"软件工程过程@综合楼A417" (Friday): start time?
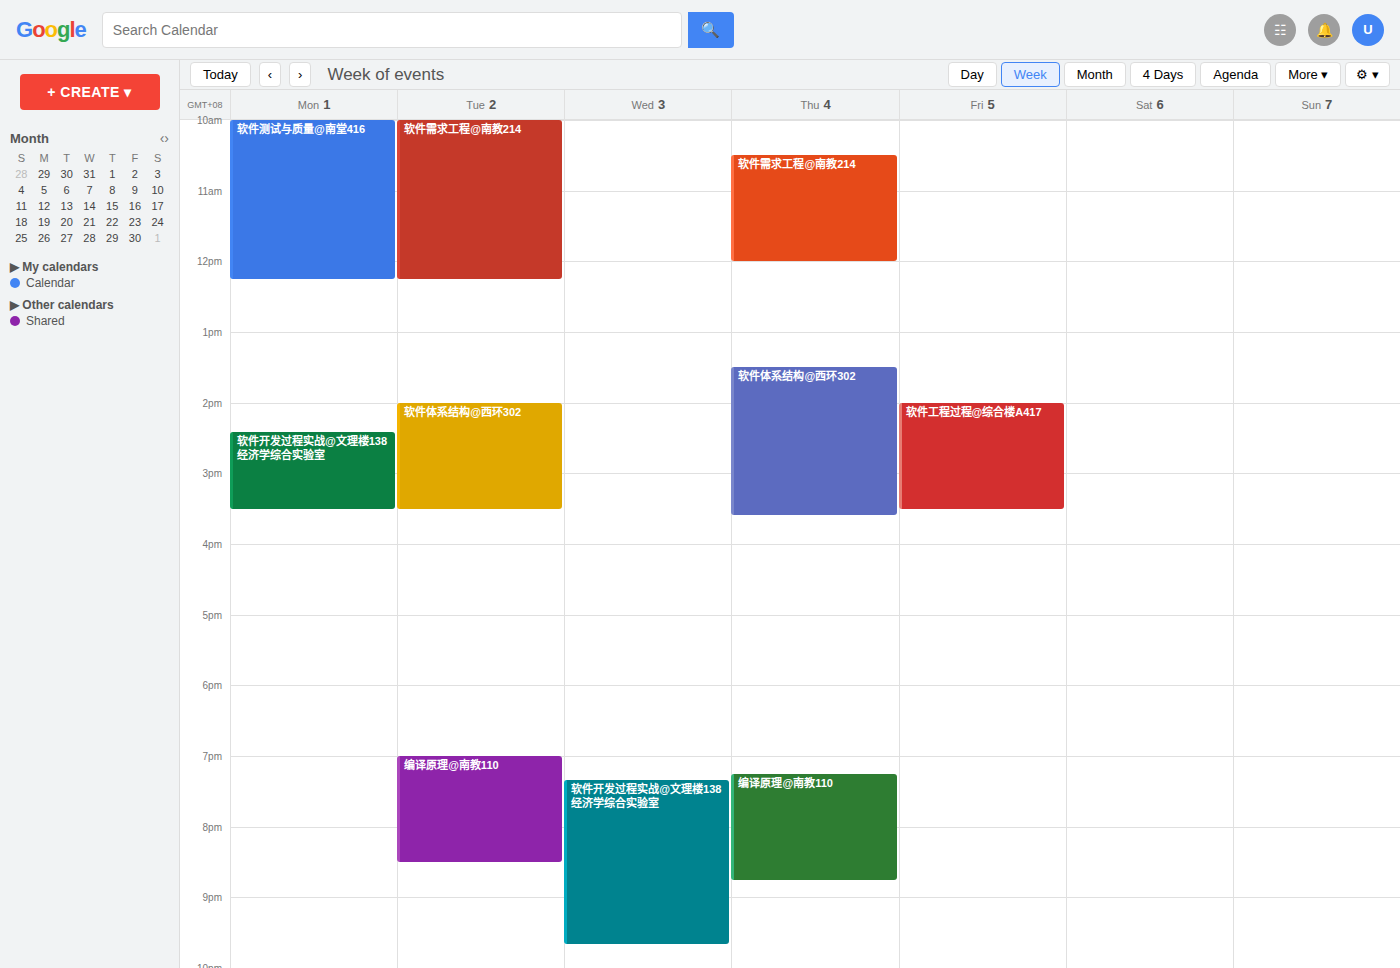
2:00 PM